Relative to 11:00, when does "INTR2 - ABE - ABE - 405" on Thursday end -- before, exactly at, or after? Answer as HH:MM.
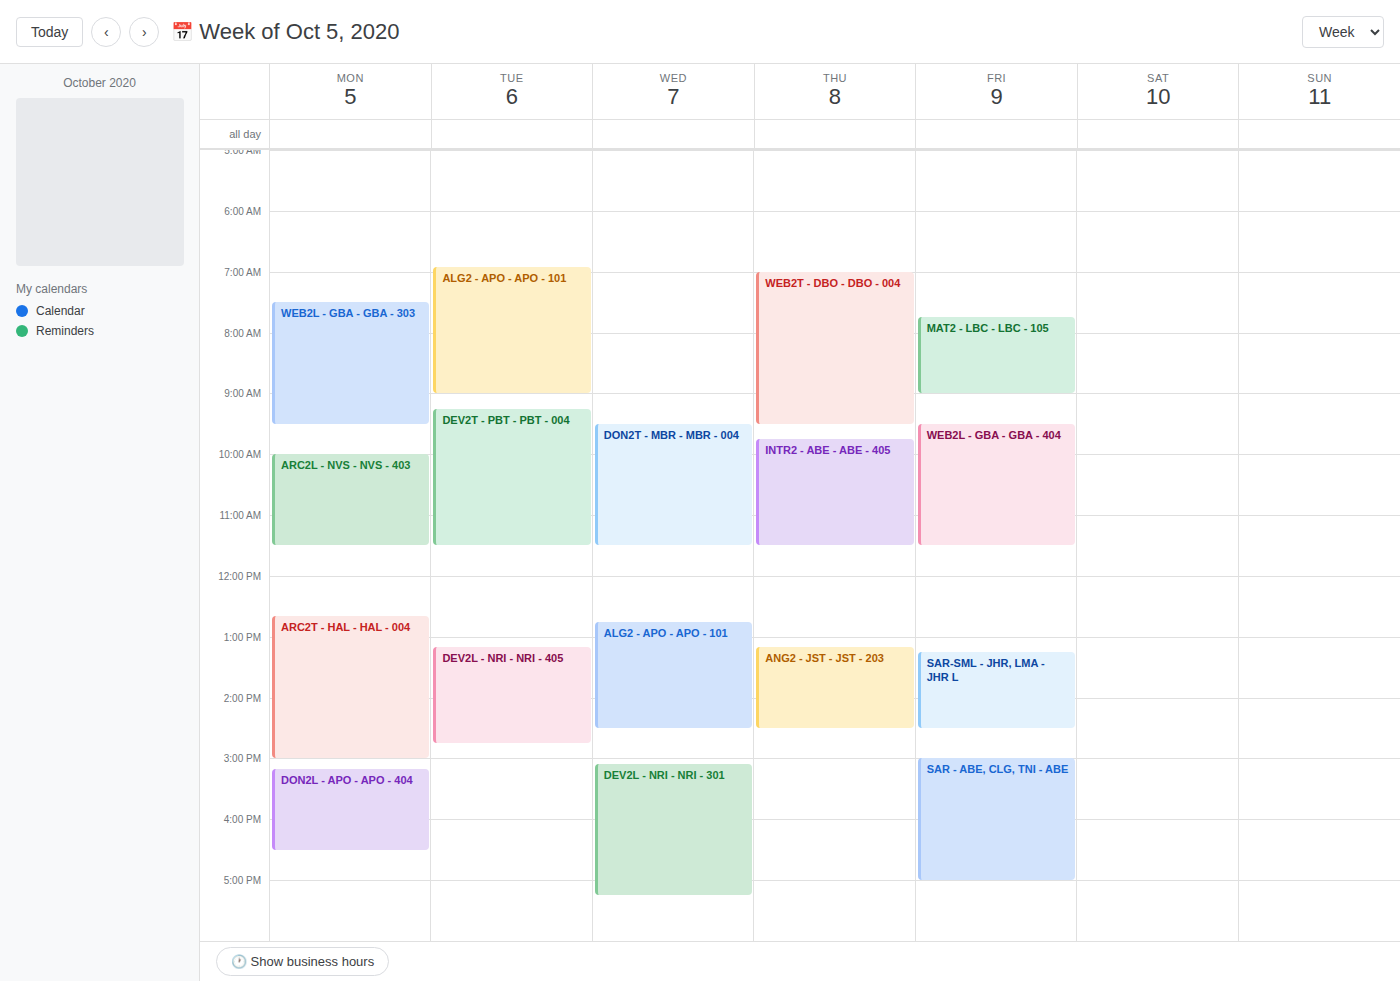
11:30 -- after 11:00, 30 minutes below the 11:00 line.